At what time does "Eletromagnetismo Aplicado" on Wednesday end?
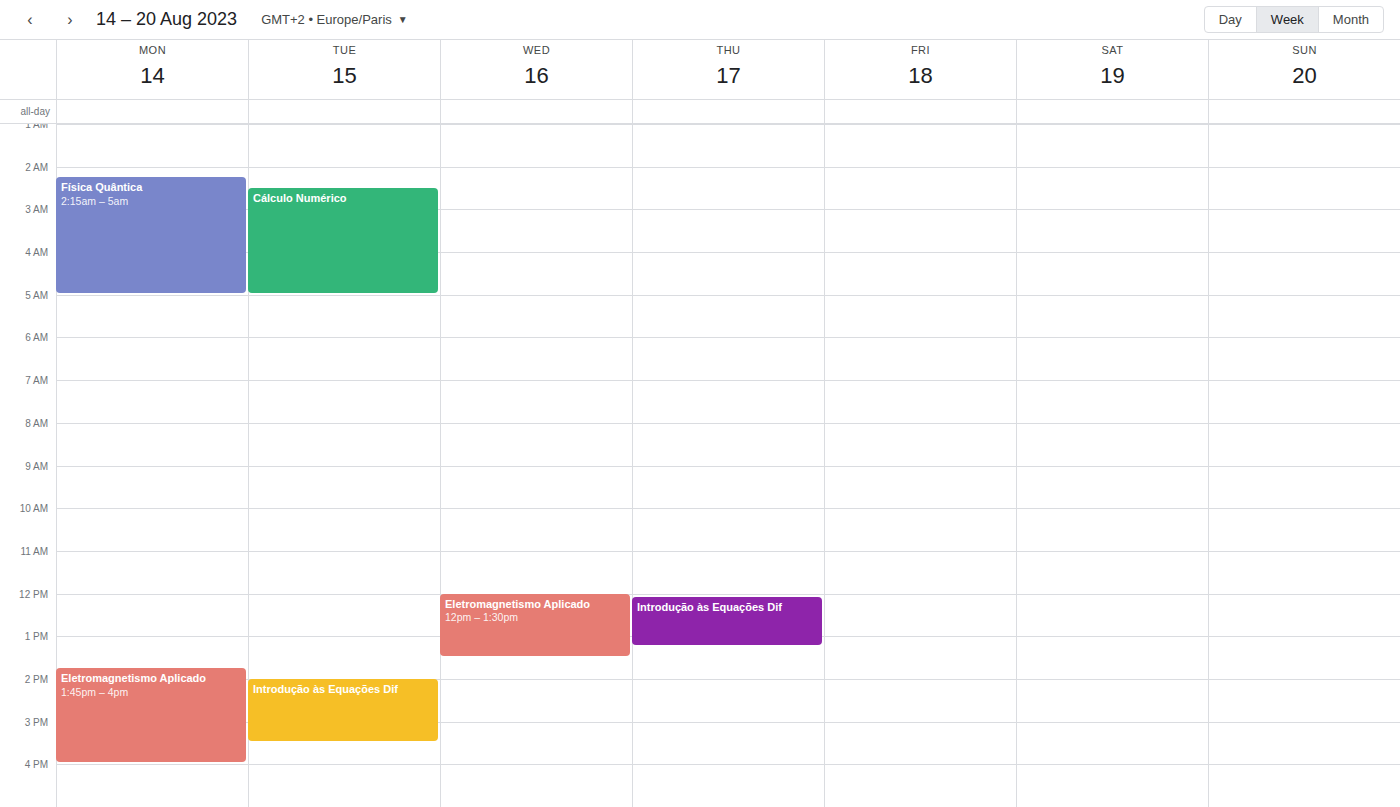
1:30 PM